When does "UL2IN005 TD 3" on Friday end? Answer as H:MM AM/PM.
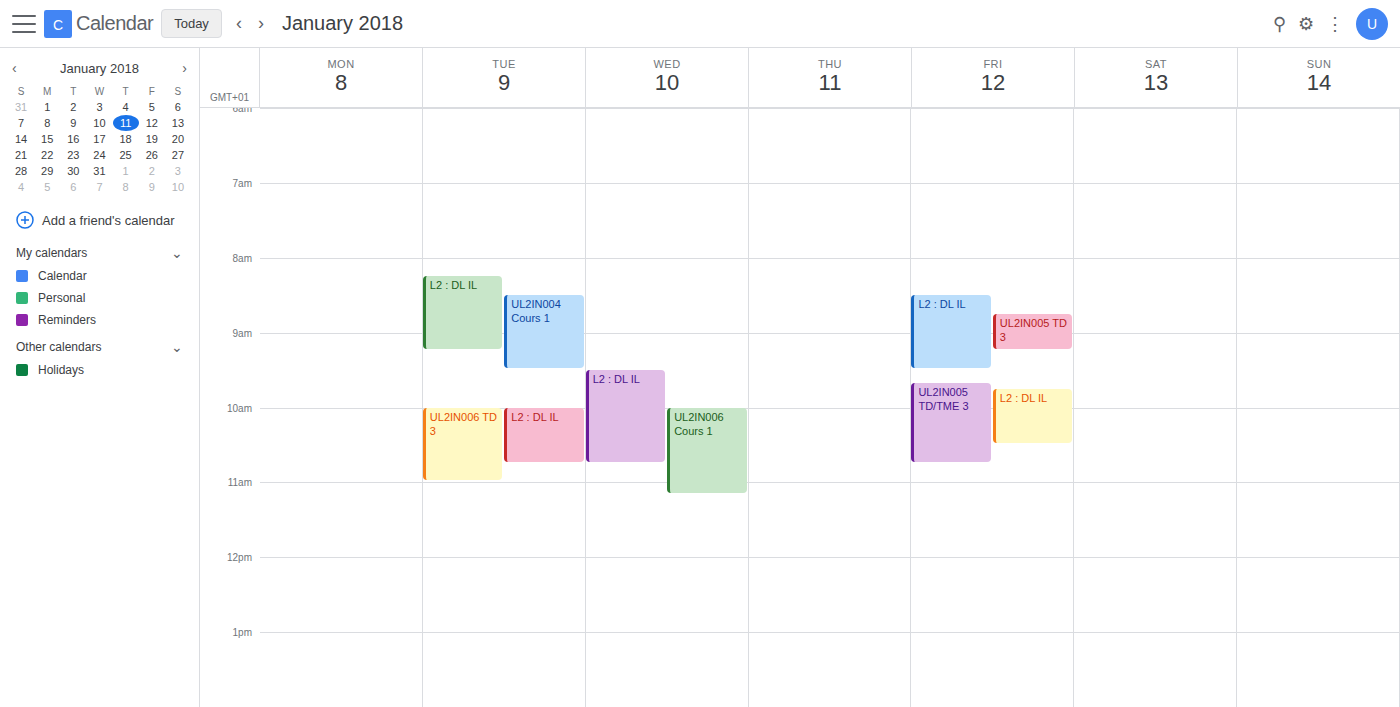
9:15 AM